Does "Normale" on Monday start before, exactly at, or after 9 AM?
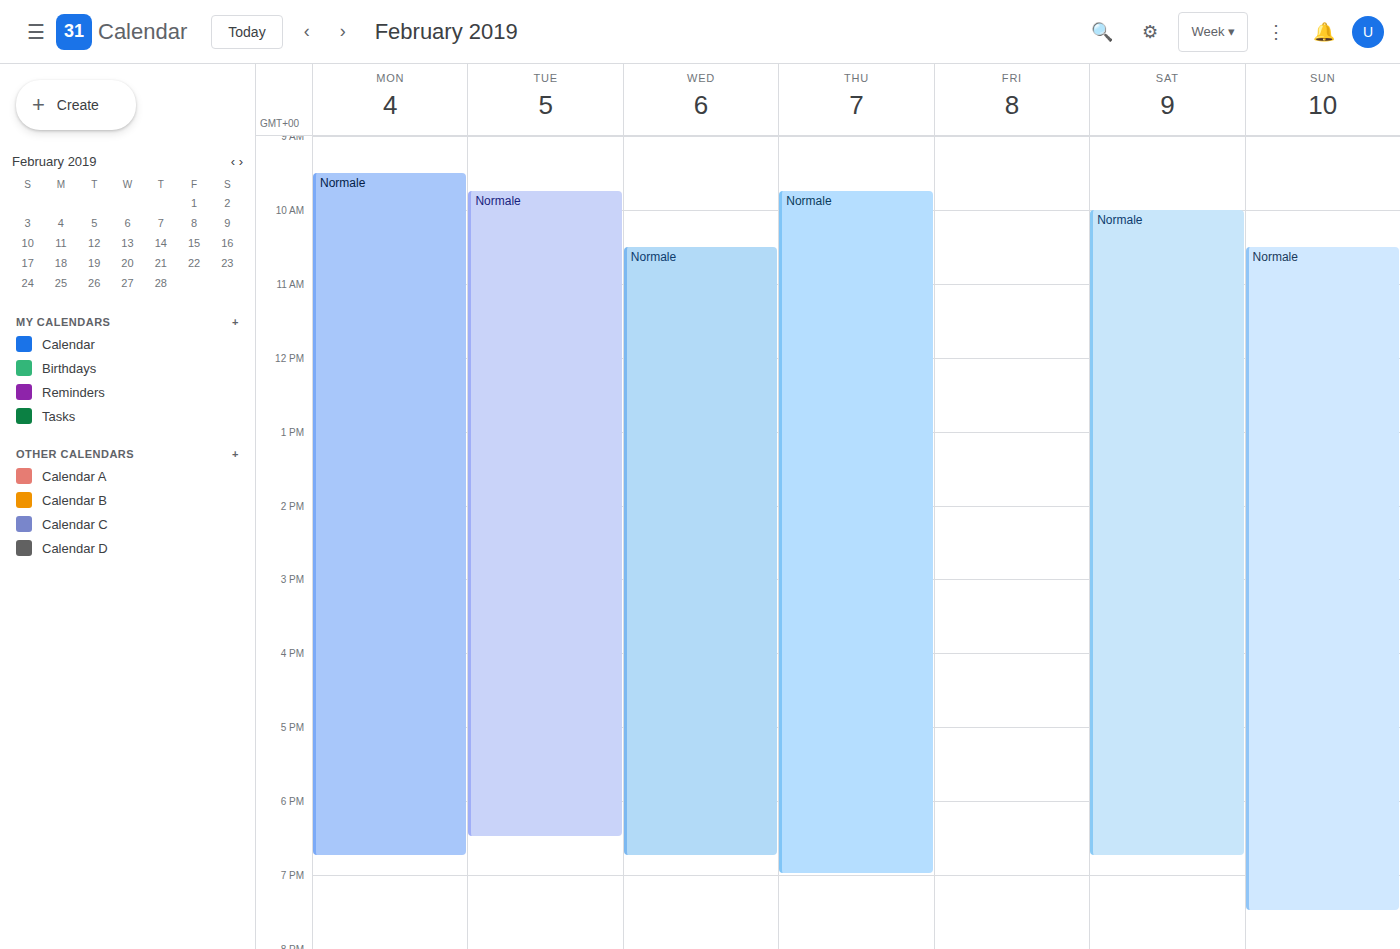
9:30 AM -- after 9 AM, 30 minutes below the 9 AM line.